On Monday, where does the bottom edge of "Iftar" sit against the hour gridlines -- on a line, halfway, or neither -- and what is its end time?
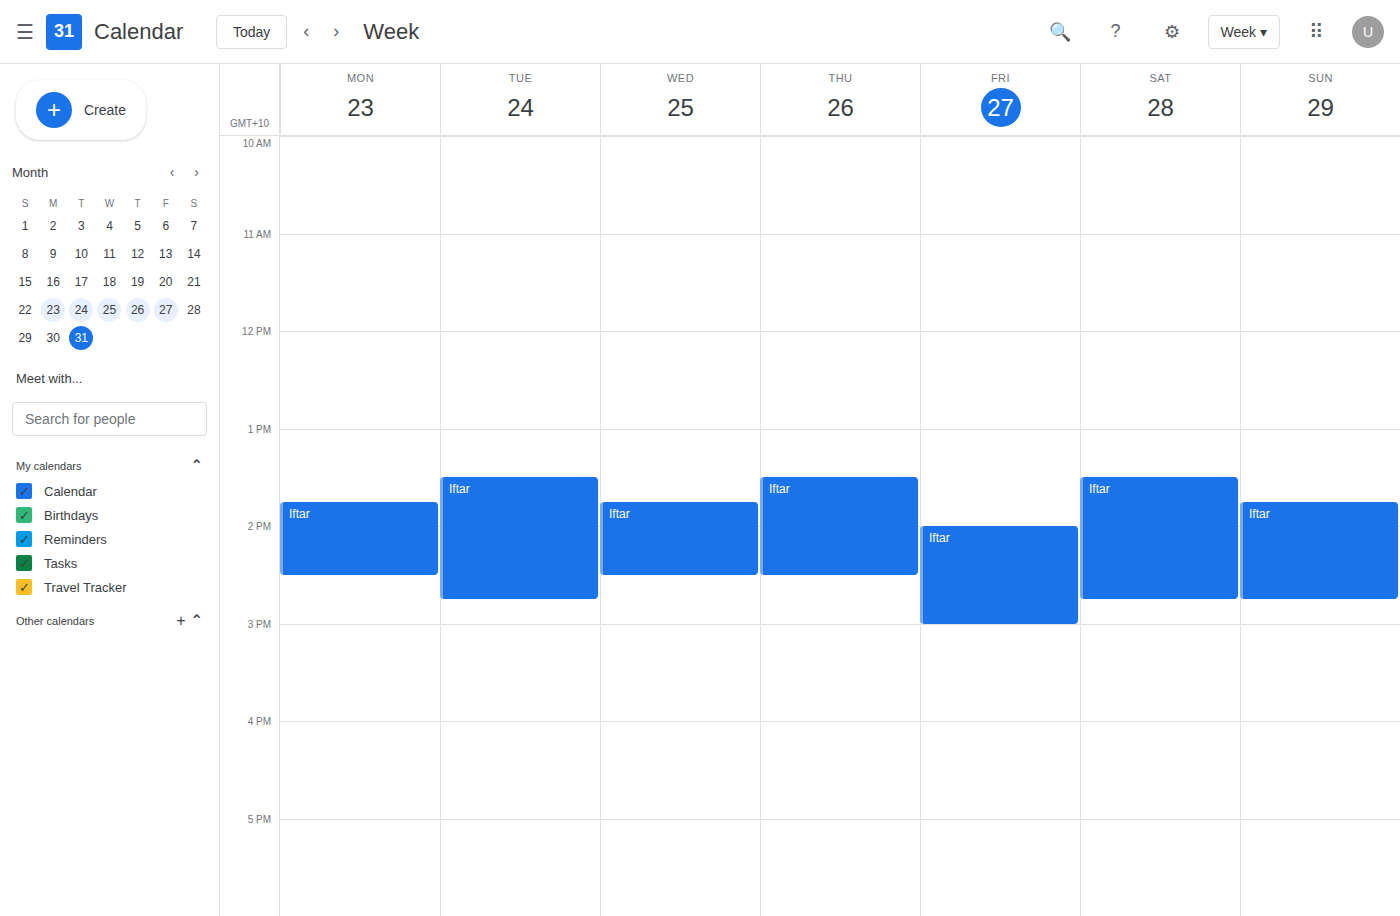
2:30 PM -- halfway between the 2 PM and 3 PM lines.